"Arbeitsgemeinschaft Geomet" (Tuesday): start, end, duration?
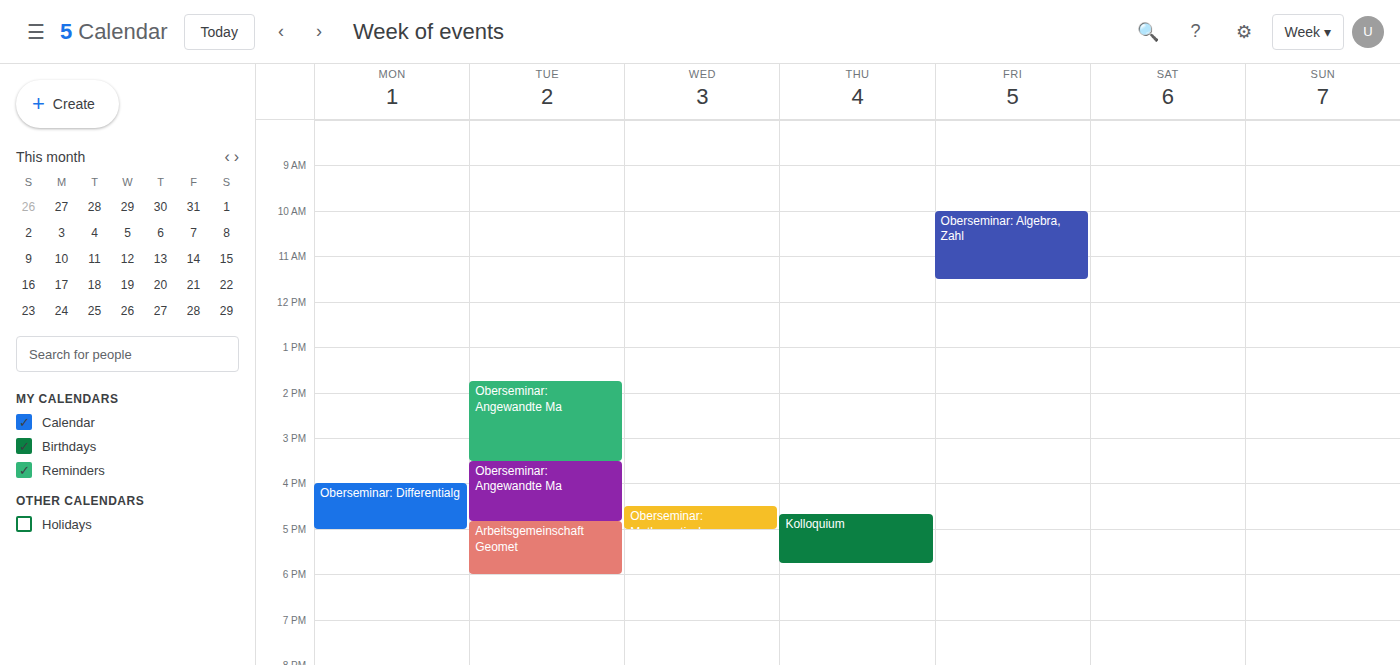
4:50 PM to 6:00 PM, 1 hour 10 minutes